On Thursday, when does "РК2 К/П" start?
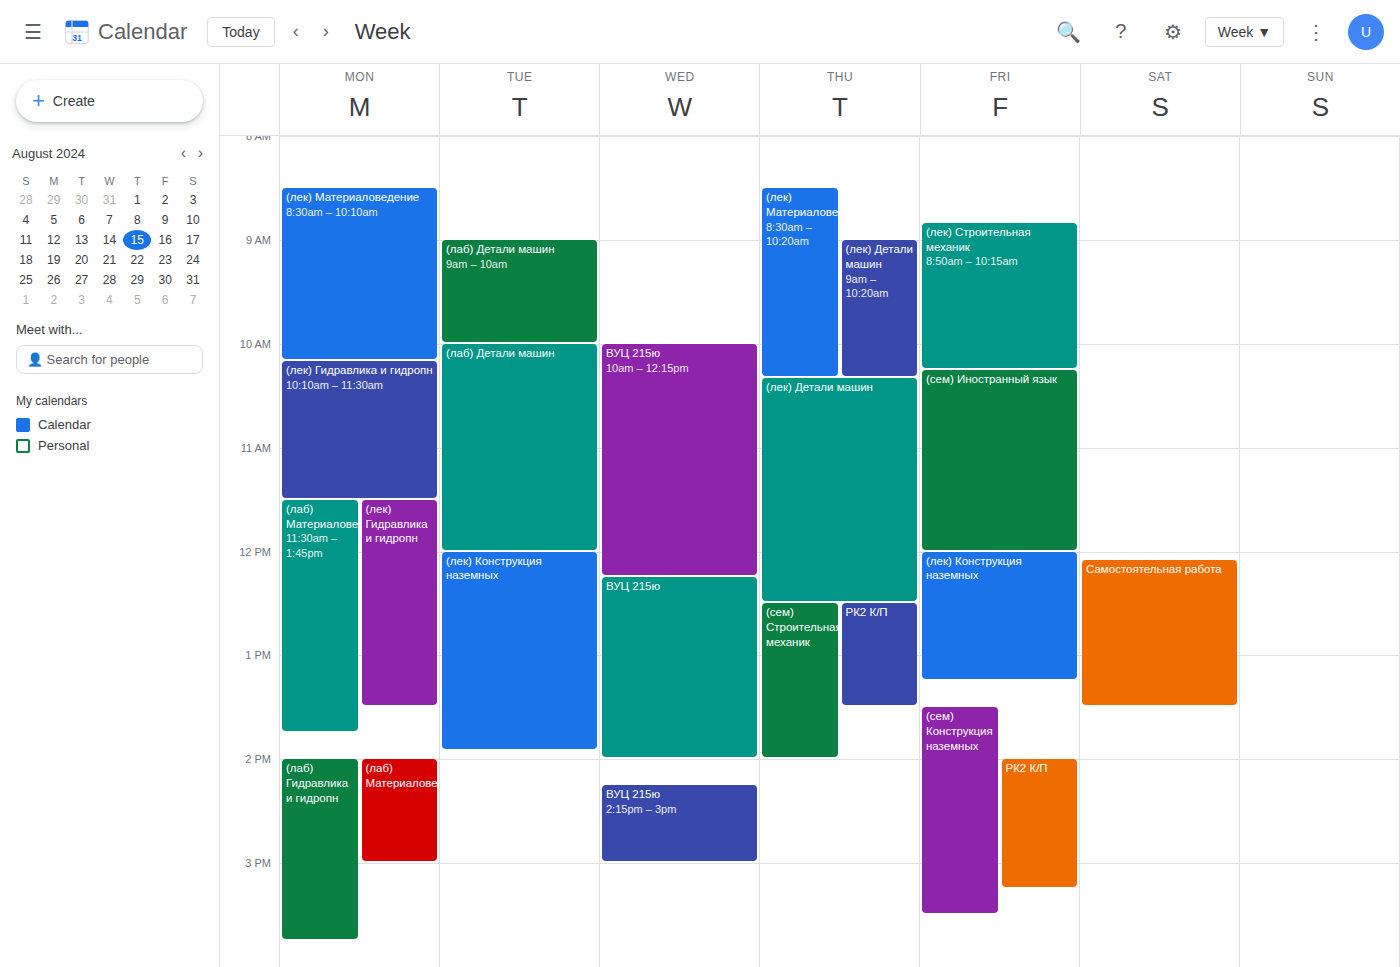
12:30 PM